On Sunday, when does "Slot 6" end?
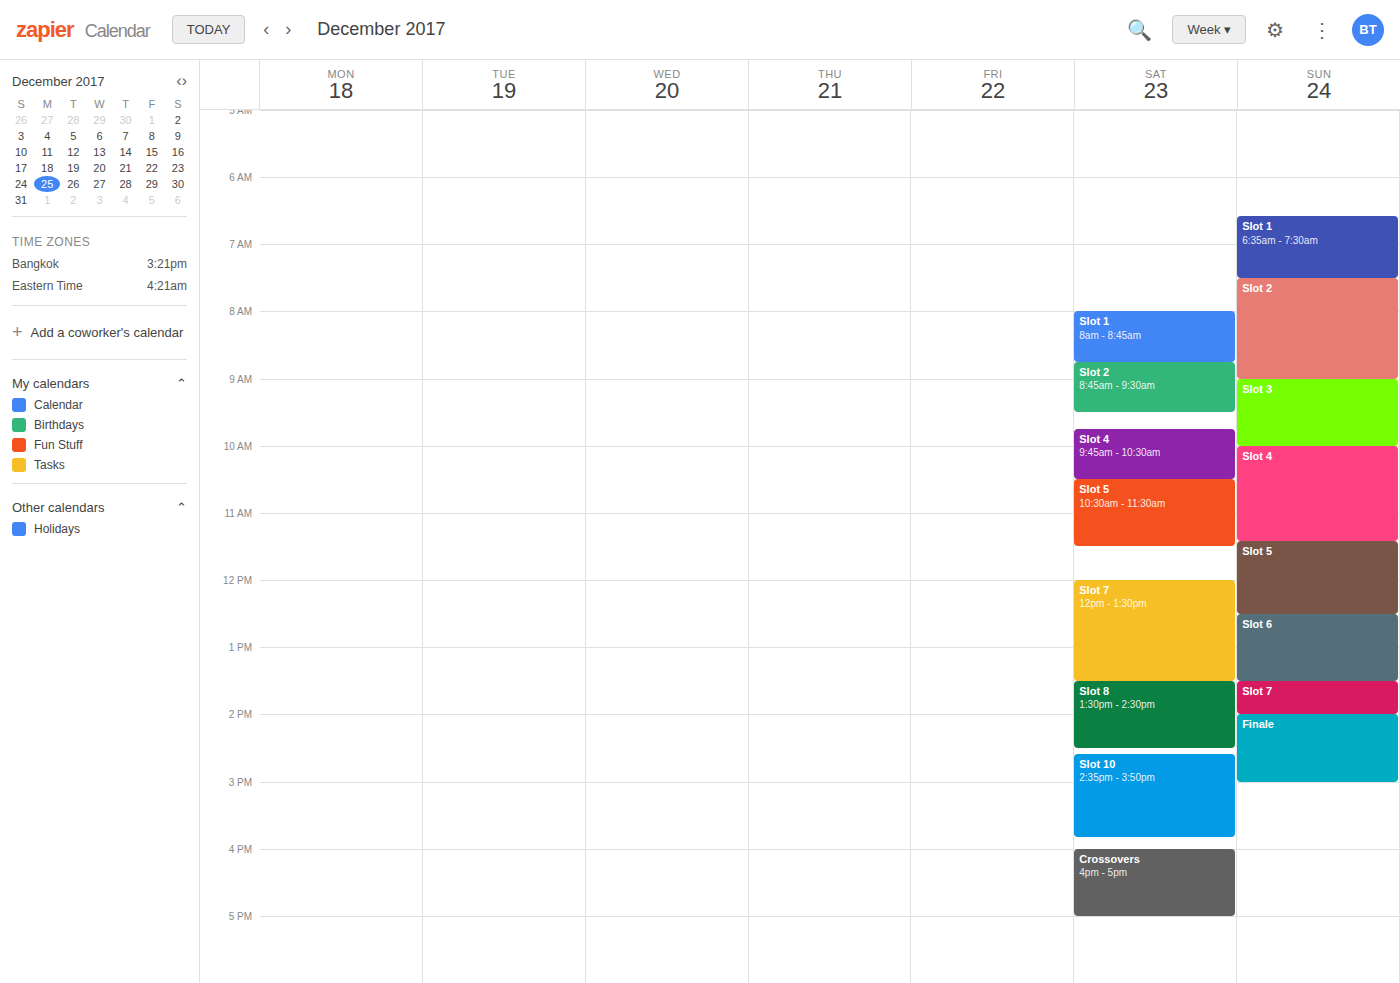
1:30 PM